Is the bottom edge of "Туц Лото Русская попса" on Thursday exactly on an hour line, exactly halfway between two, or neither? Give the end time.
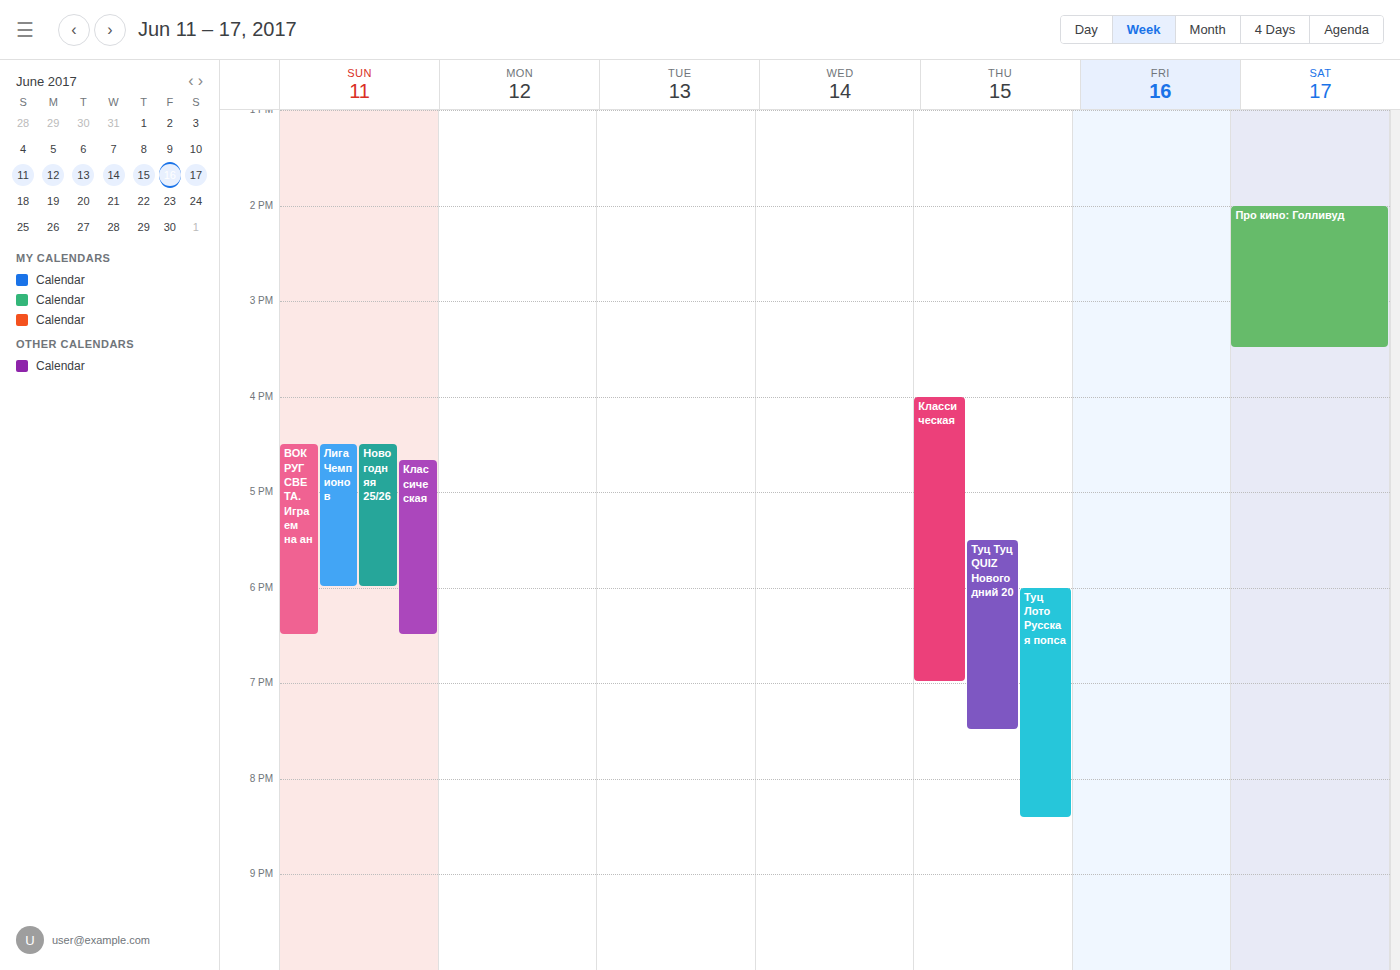
8:25 PM -- neither: 25 minutes below the 8 PM line and 35 minutes above the 9 PM line.